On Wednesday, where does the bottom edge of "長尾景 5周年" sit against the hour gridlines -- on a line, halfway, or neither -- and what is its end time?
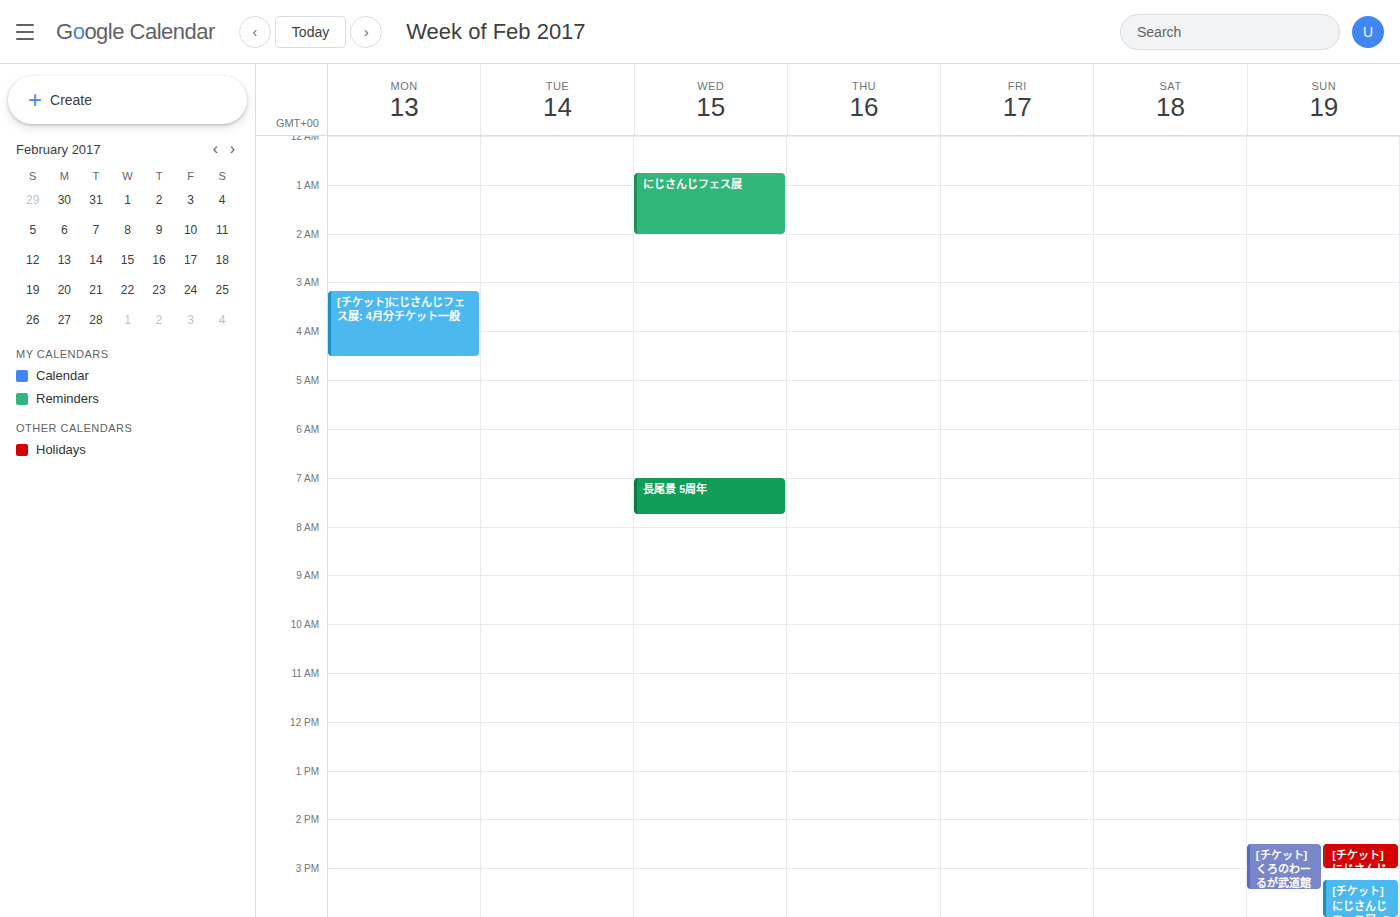
07:45 -- neither: three quarters of the way from the 07:00 line to the 08:00 line.